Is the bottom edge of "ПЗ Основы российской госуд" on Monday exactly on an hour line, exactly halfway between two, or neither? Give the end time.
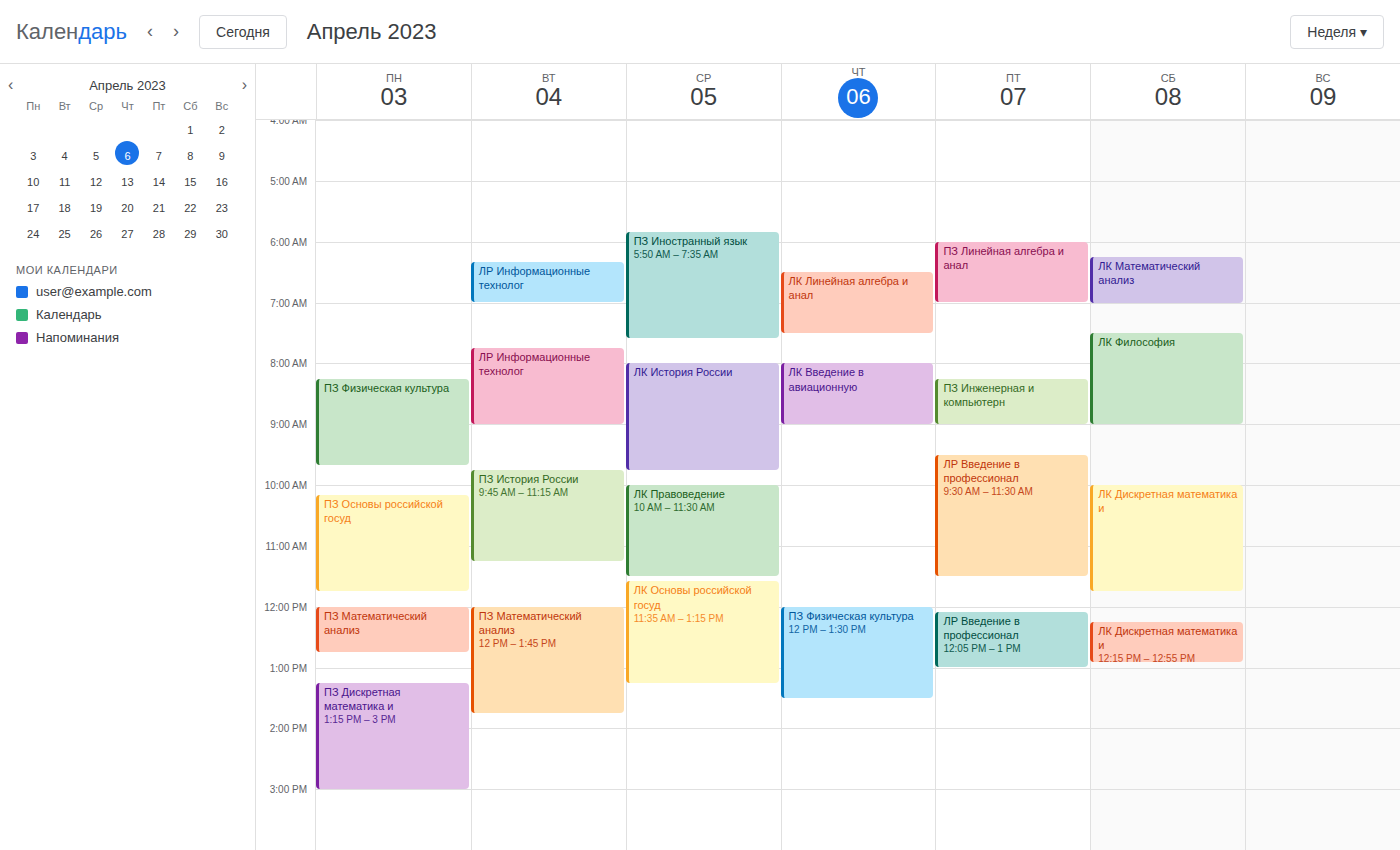
11:45 AM -- neither: three quarters of the way from the 11 AM line to the 12 PM line.